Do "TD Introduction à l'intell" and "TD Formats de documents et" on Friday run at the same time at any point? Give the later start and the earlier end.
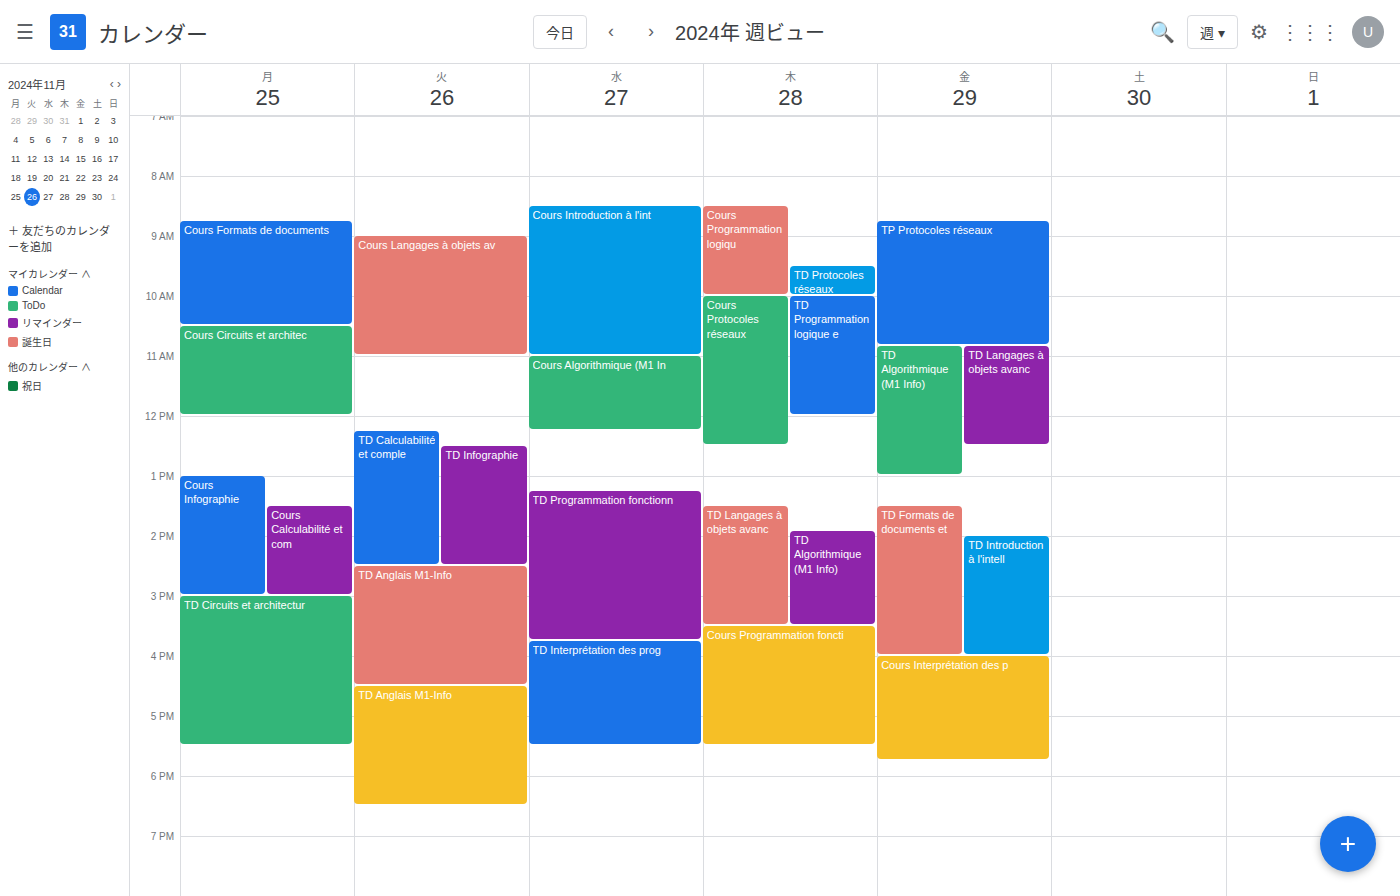
"TD Introduction à l'intell" starts at 2:00 PM, before "TD Formats de documents et" ends at 4:00 PM -- they overlap.